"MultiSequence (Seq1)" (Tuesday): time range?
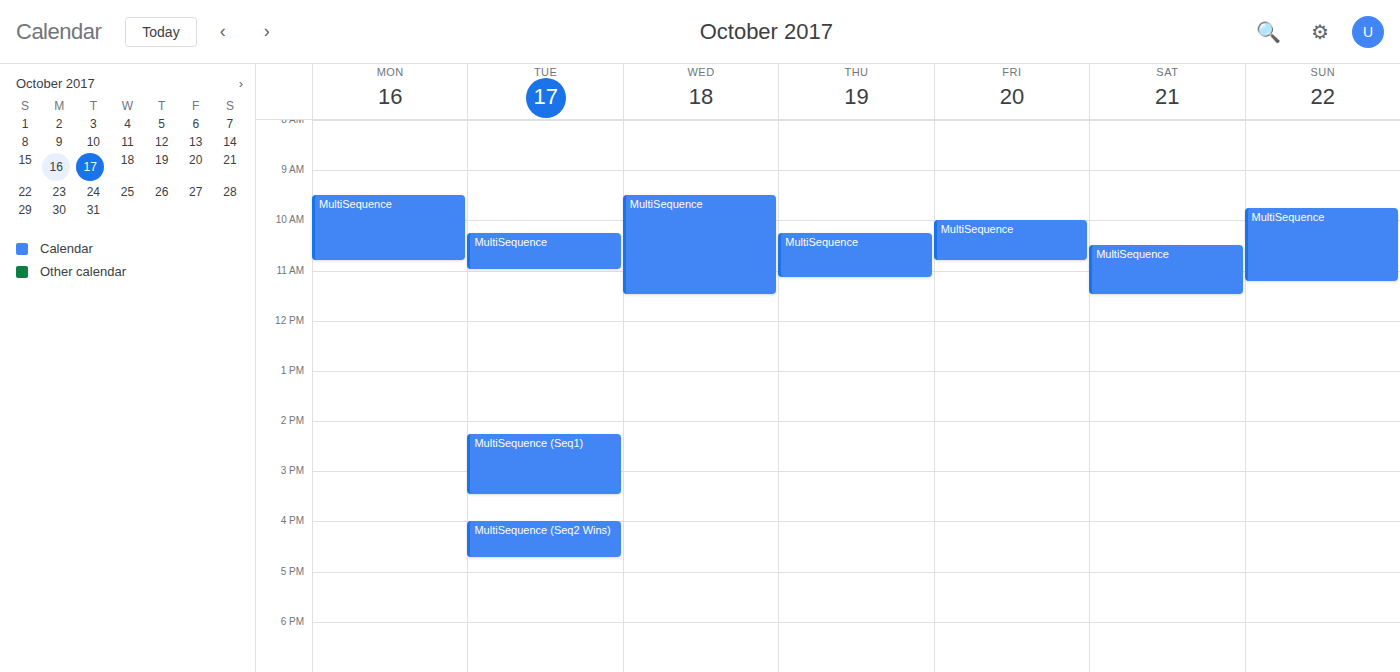
2:15 PM to 3:30 PM